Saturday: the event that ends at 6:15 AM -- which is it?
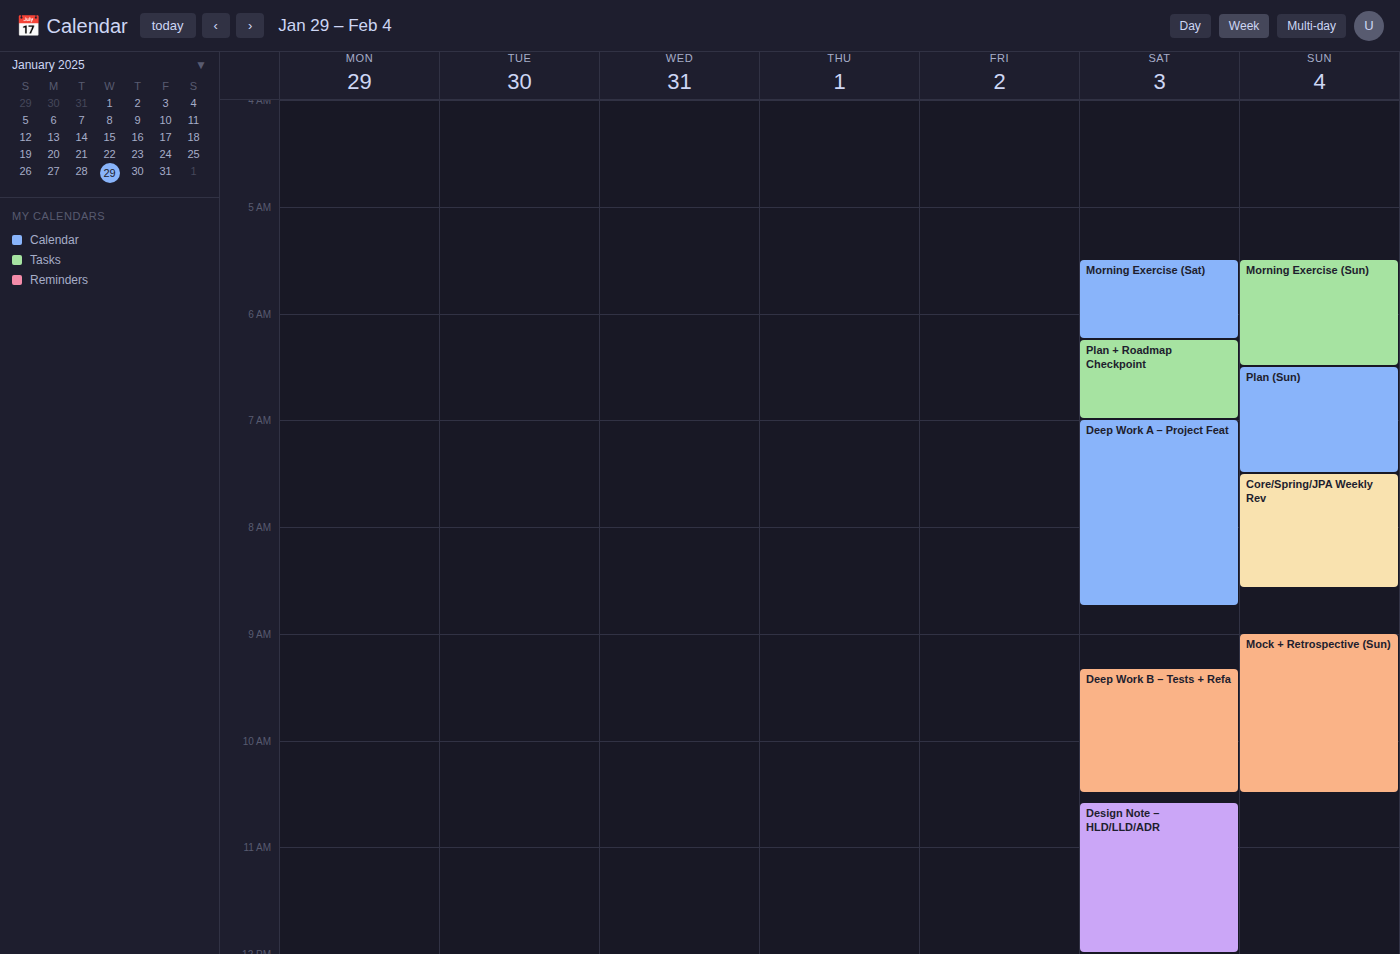
"Morning Exercise (Sat)"